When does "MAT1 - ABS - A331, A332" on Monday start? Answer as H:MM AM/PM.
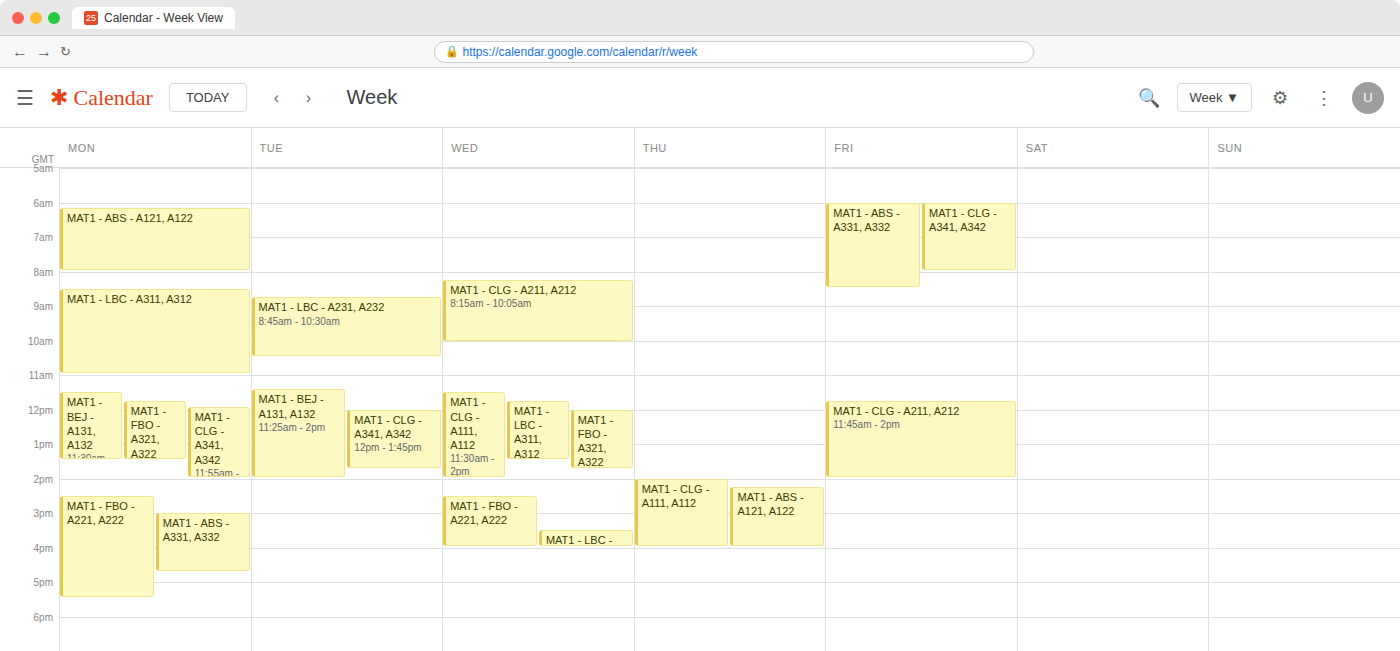
3:00 PM